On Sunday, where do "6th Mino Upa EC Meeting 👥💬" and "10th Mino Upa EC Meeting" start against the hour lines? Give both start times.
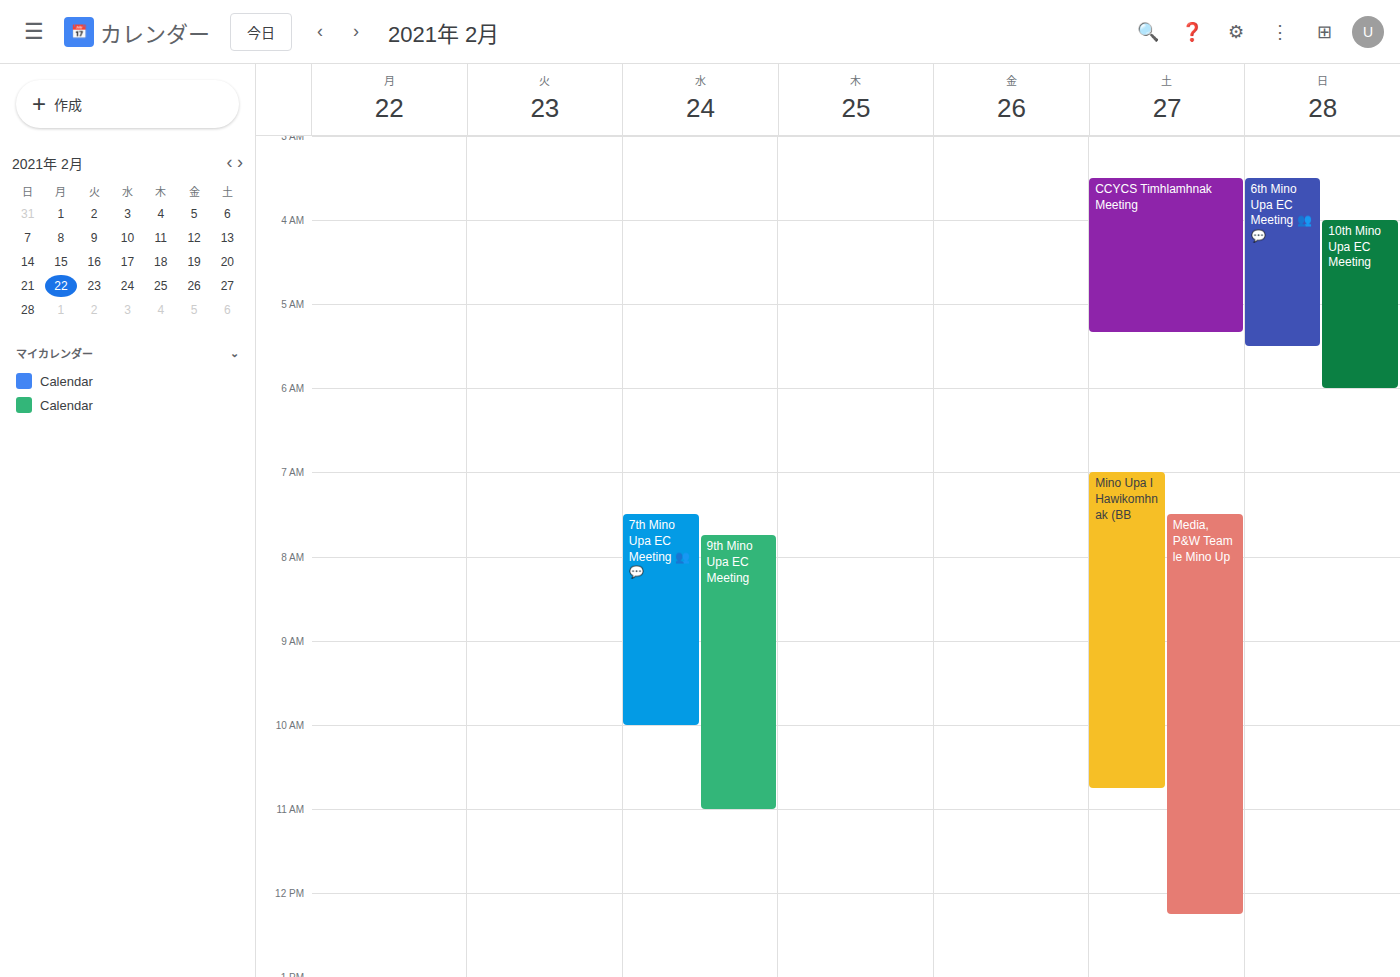
"6th Mino Upa EC Meeting 👥💬": 3:30 AM, halfway between the 3 AM and 4 AM lines. "10th Mino Upa EC Meeting": 4:00 AM, exactly on the 4 AM line.